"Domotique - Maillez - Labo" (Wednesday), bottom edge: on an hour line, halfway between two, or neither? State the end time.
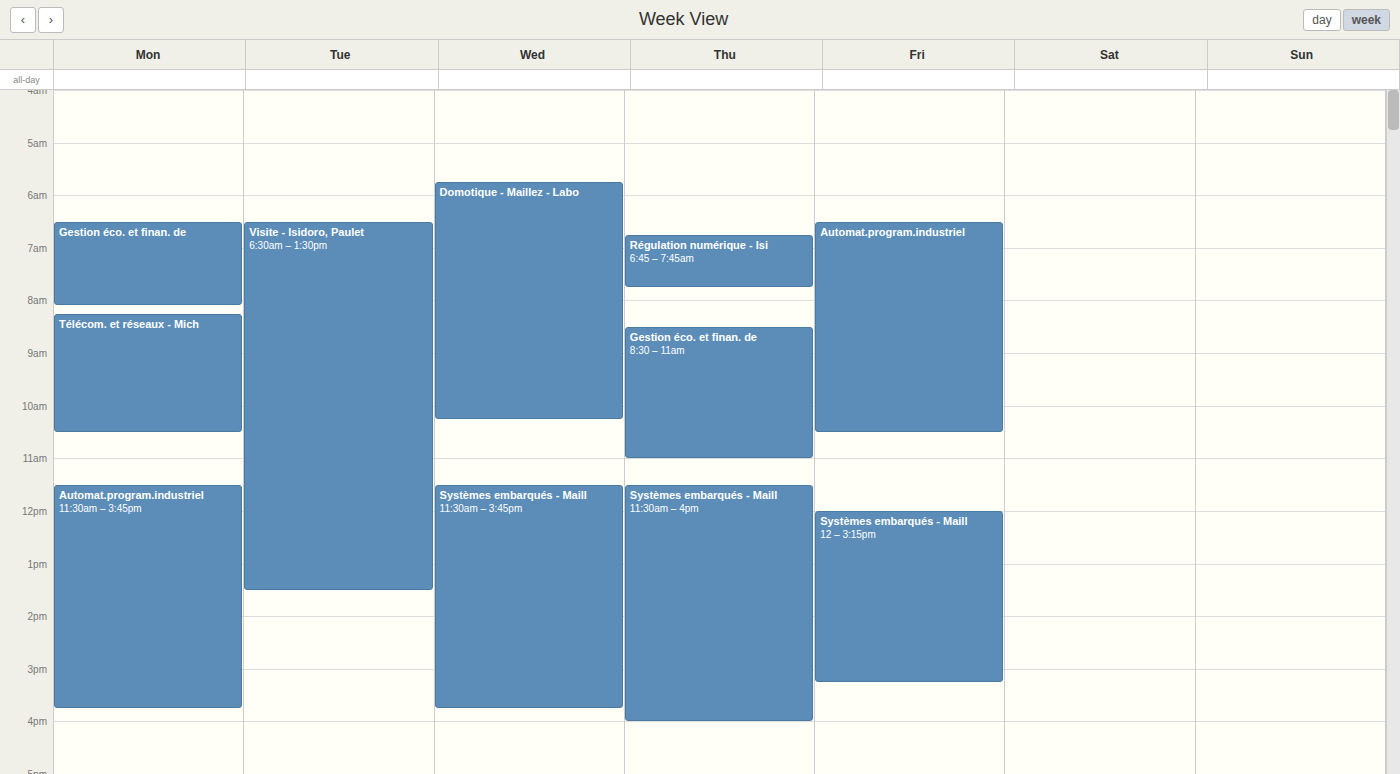
10:15 AM -- neither: a quarter of the way from the 10 AM line to the 11 AM line.